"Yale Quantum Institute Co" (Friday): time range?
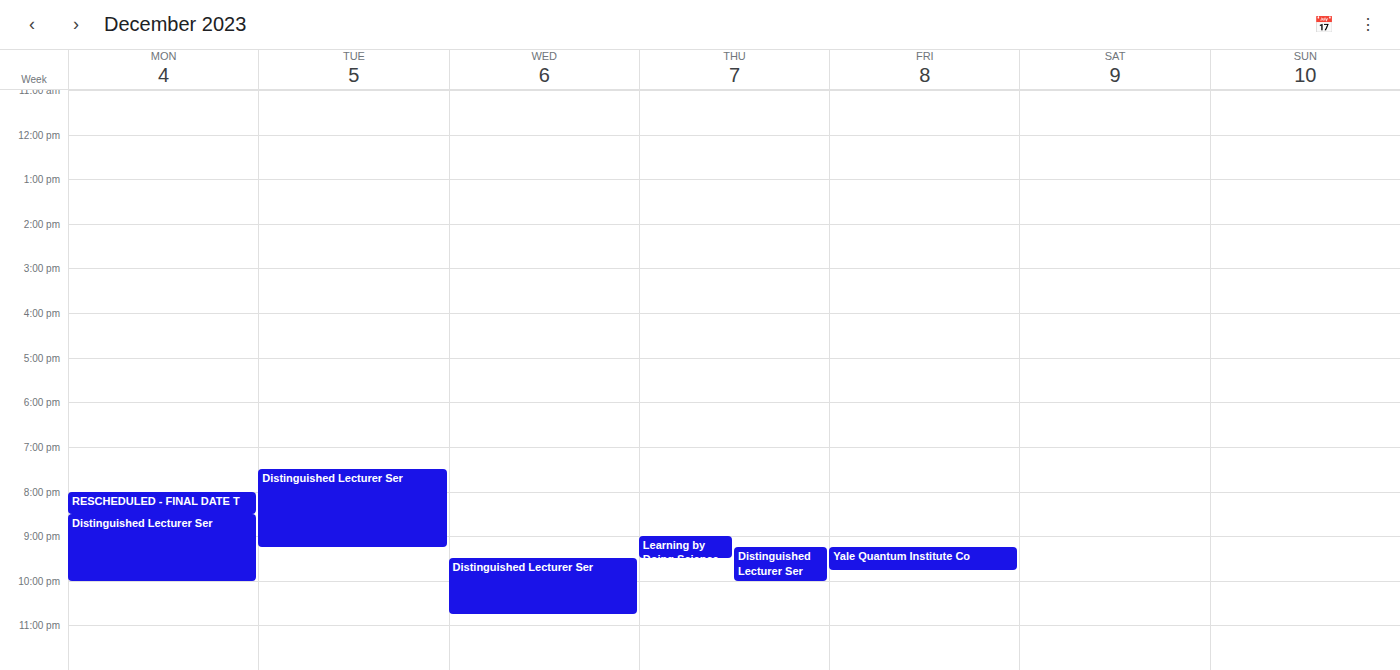
9:15 PM to 9:45 PM